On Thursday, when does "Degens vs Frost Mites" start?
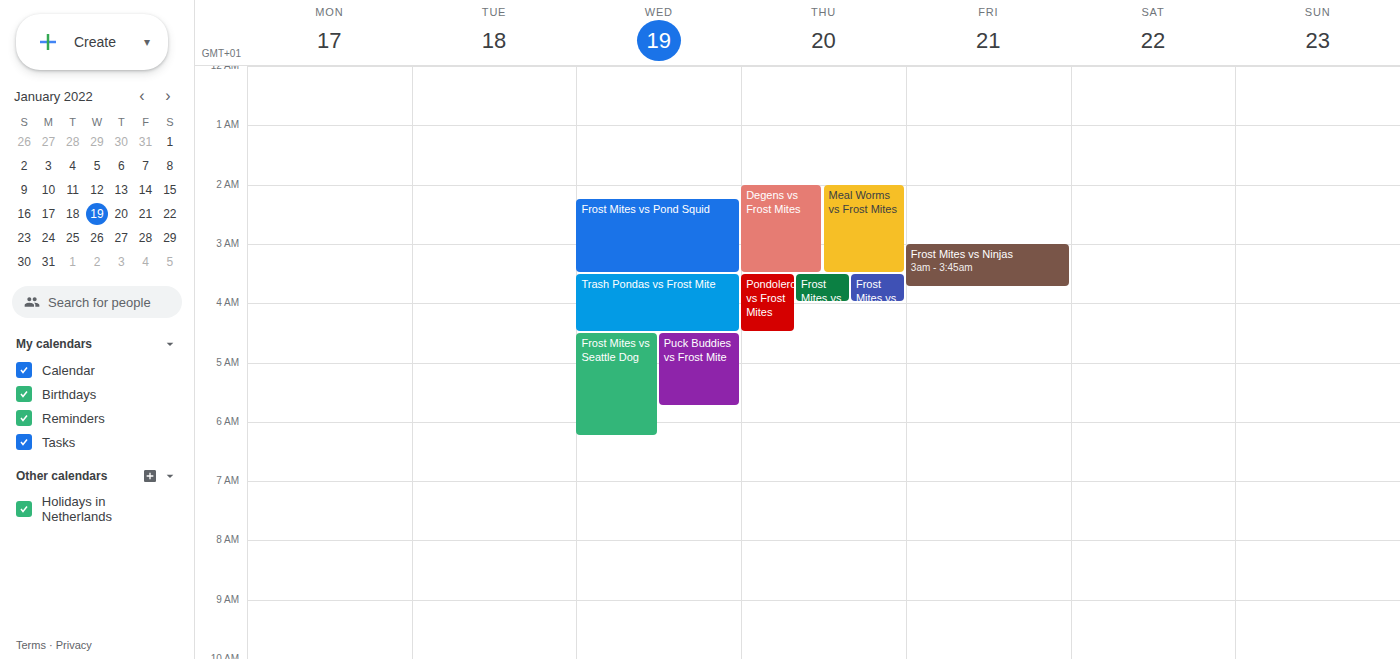
2:00 AM